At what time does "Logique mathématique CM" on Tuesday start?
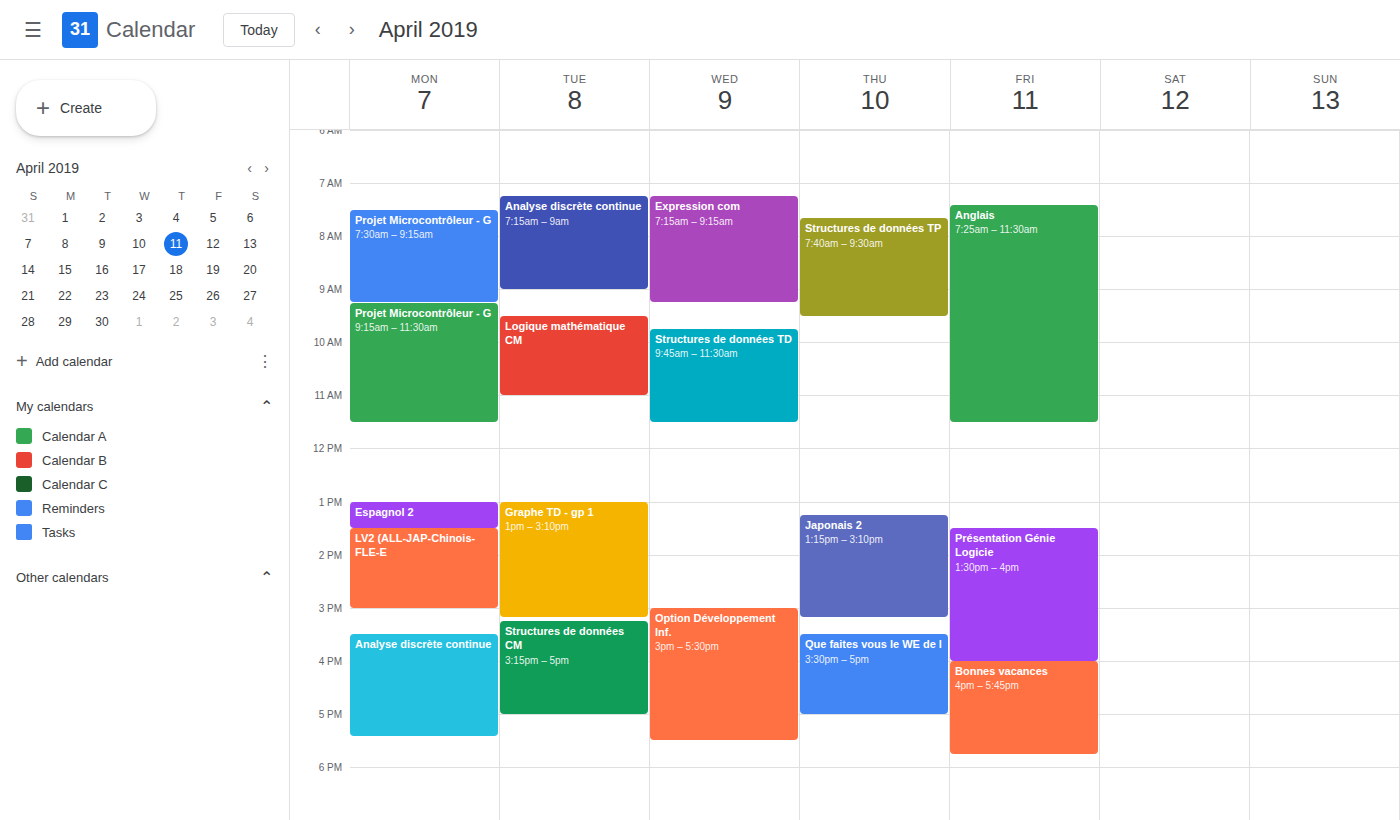
9:30 AM